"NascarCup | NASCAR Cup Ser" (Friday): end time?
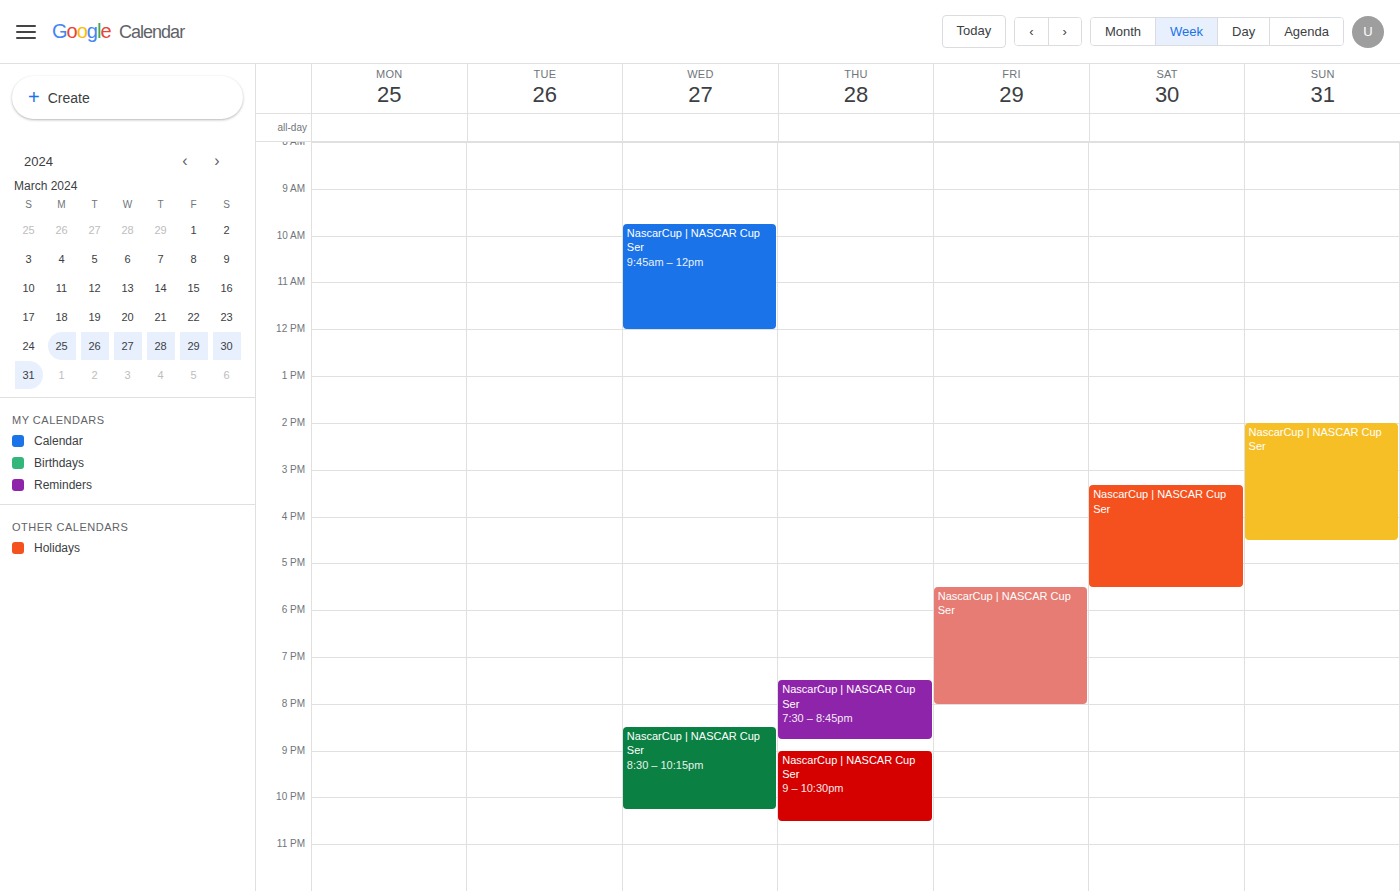
8:00 PM